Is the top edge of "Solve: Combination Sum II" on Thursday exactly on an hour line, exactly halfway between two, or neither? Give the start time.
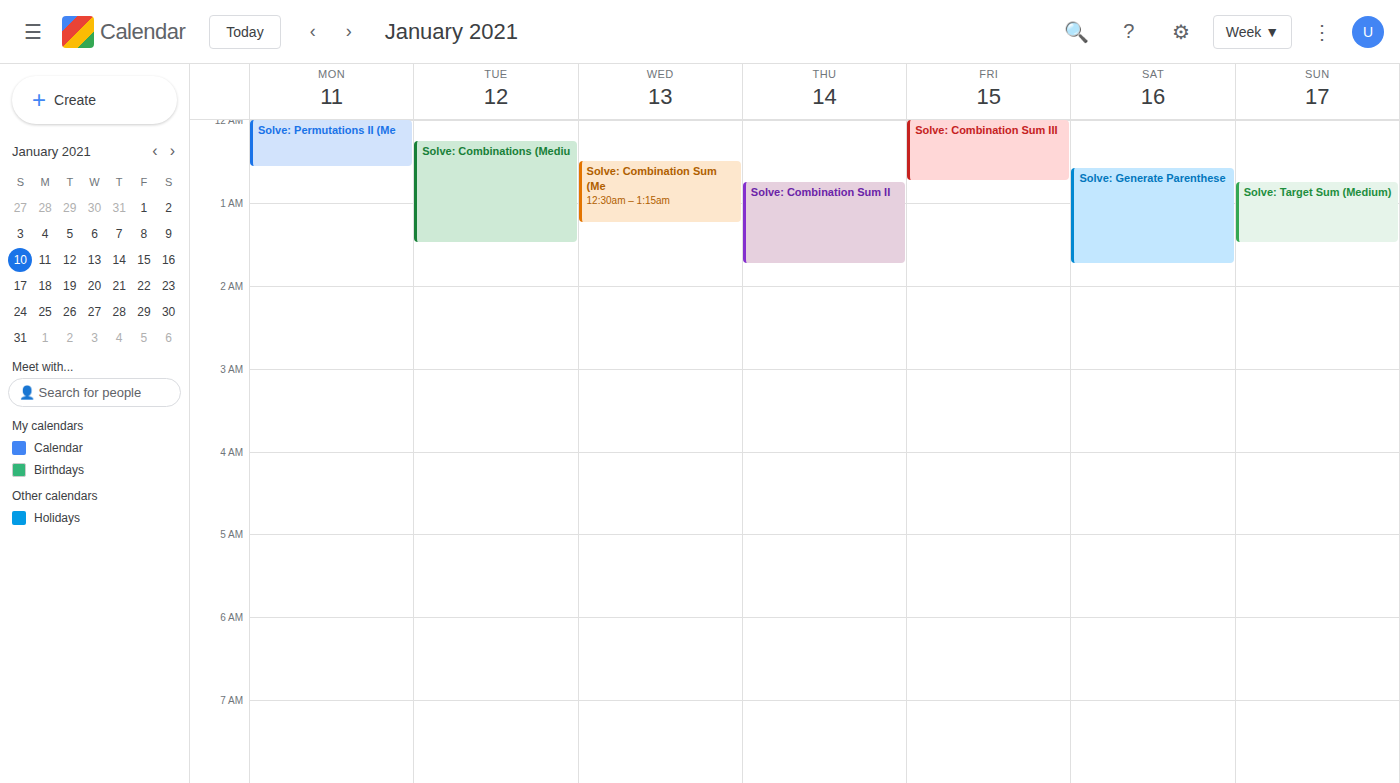
12:45 AM -- neither: three quarters of the way from the 12 AM line to the 1 AM line.